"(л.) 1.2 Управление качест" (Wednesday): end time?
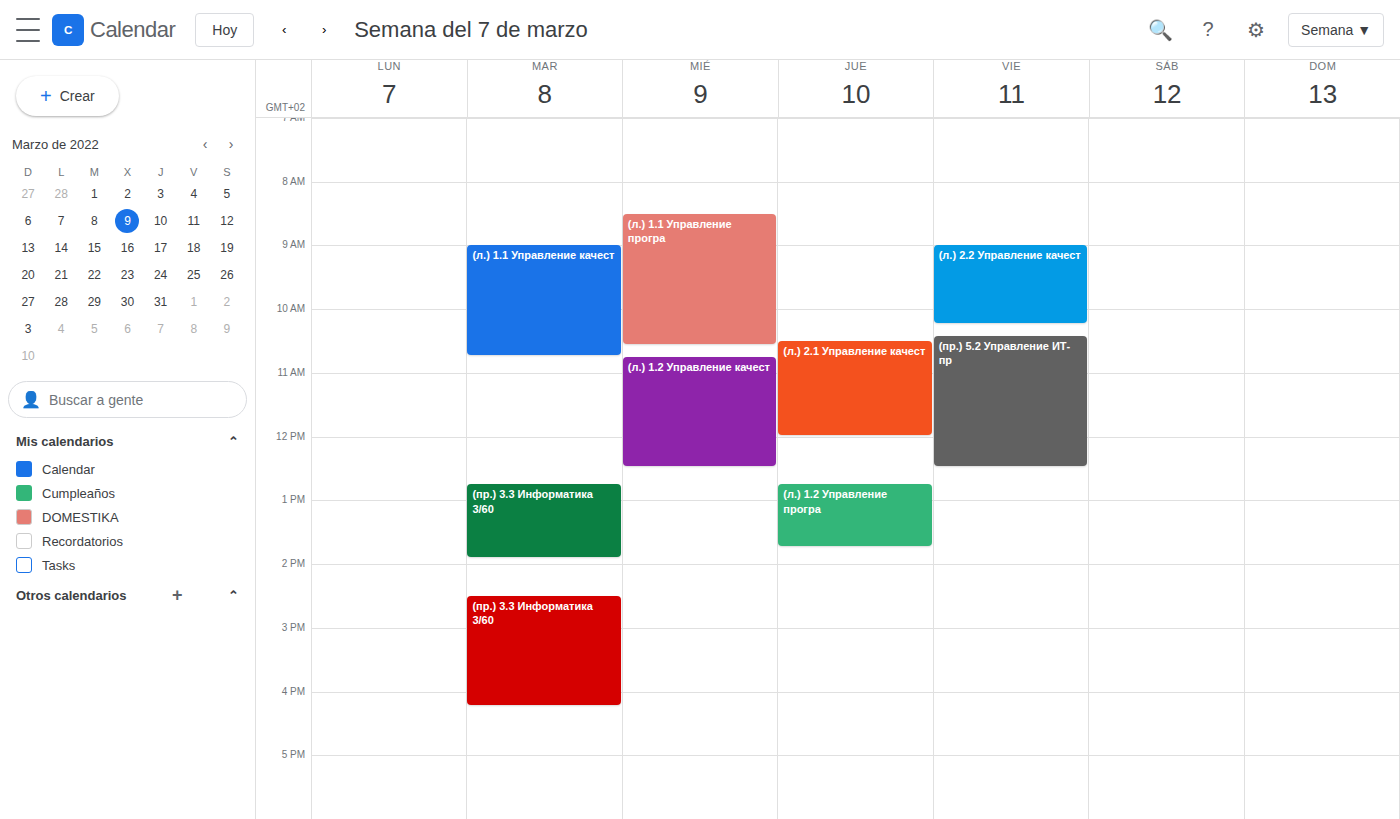
12:30 PM